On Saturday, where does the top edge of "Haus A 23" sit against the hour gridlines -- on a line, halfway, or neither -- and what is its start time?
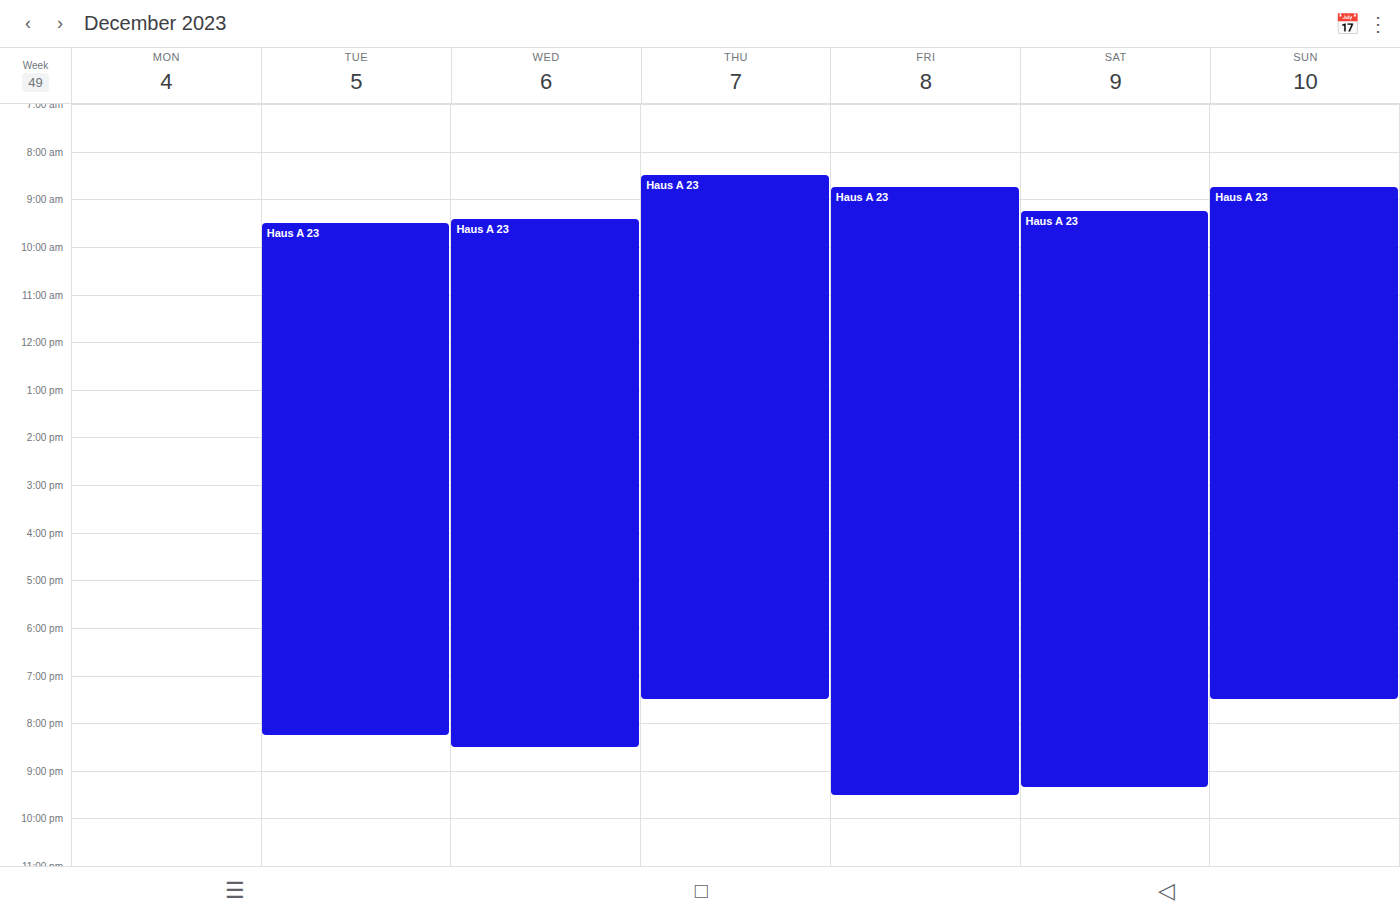
9:15 AM -- neither: a quarter of the way from the 9 AM line to the 10 AM line.